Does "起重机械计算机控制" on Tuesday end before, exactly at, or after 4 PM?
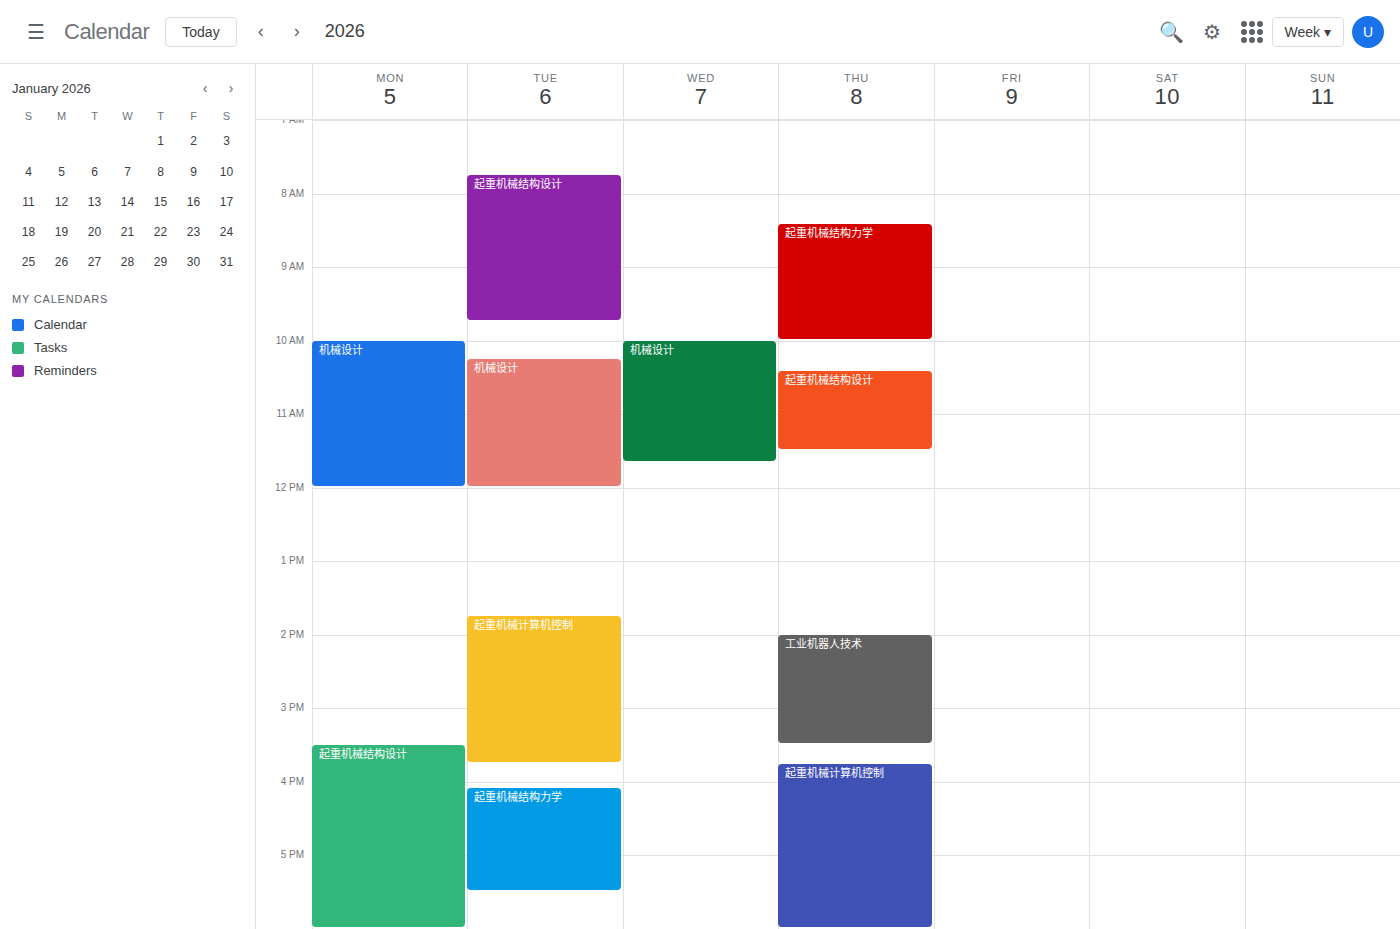
3:45 PM -- before 4 PM, 15 minutes above the 4 PM line.